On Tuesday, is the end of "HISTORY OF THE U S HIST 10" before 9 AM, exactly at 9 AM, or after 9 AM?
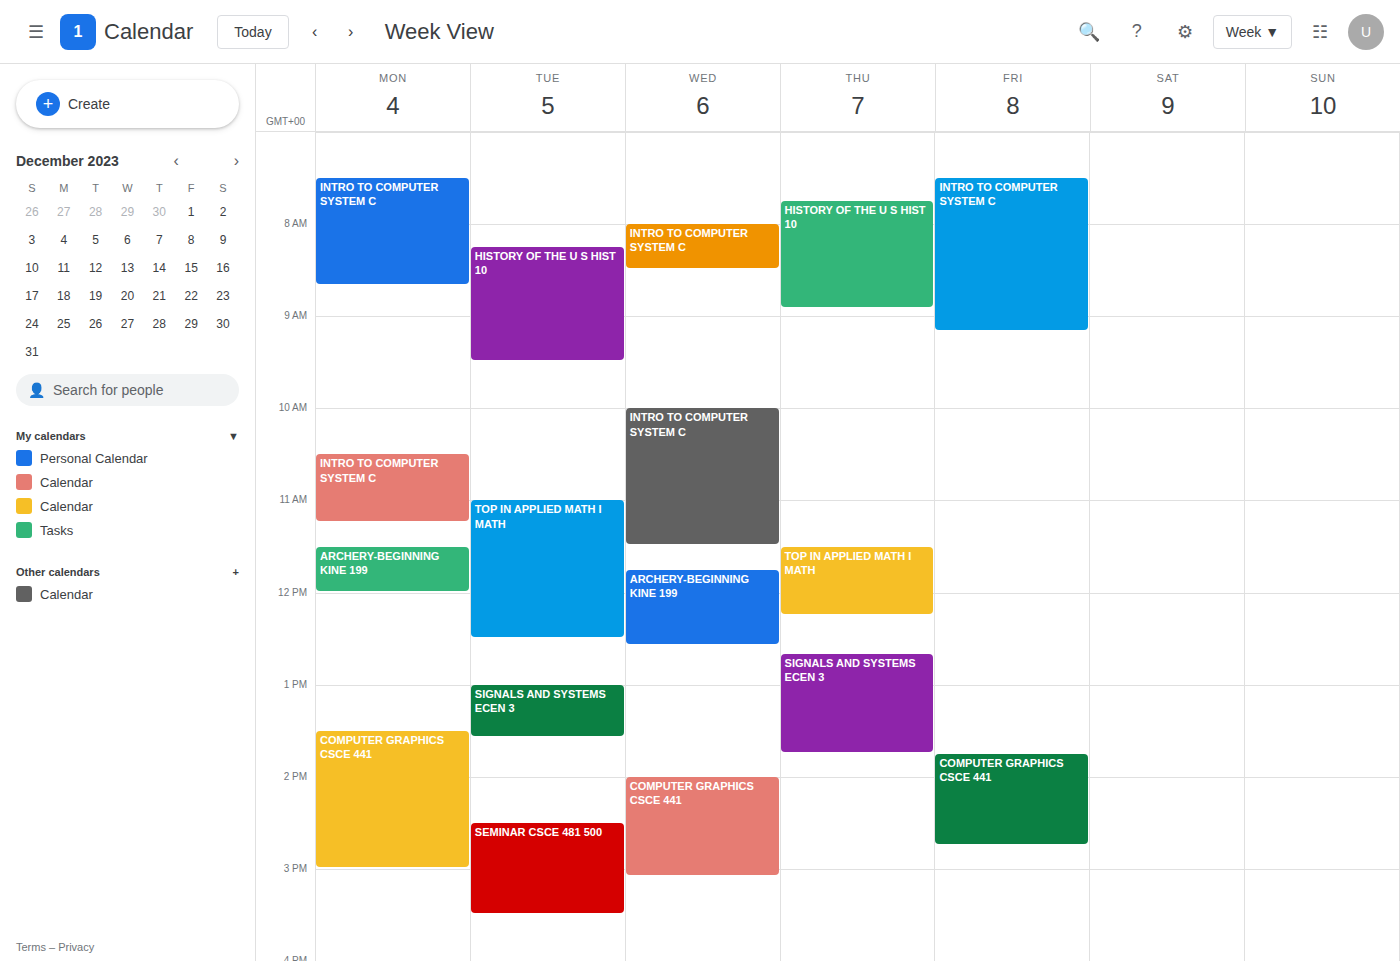
9:30 AM -- after 9 AM, 30 minutes below the 9 AM line.